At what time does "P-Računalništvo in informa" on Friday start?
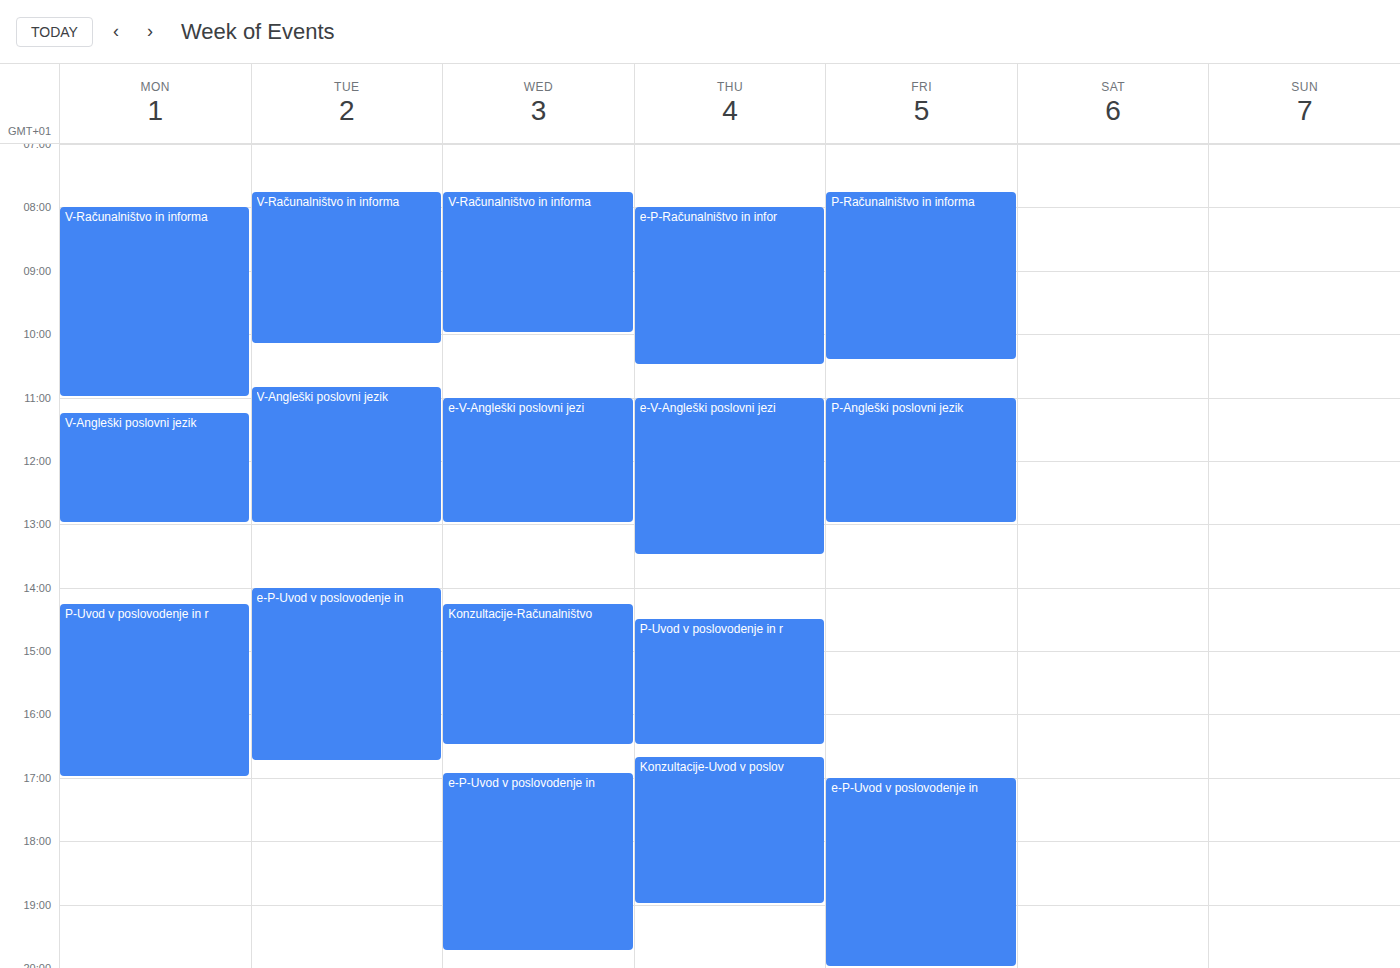
7:45 AM